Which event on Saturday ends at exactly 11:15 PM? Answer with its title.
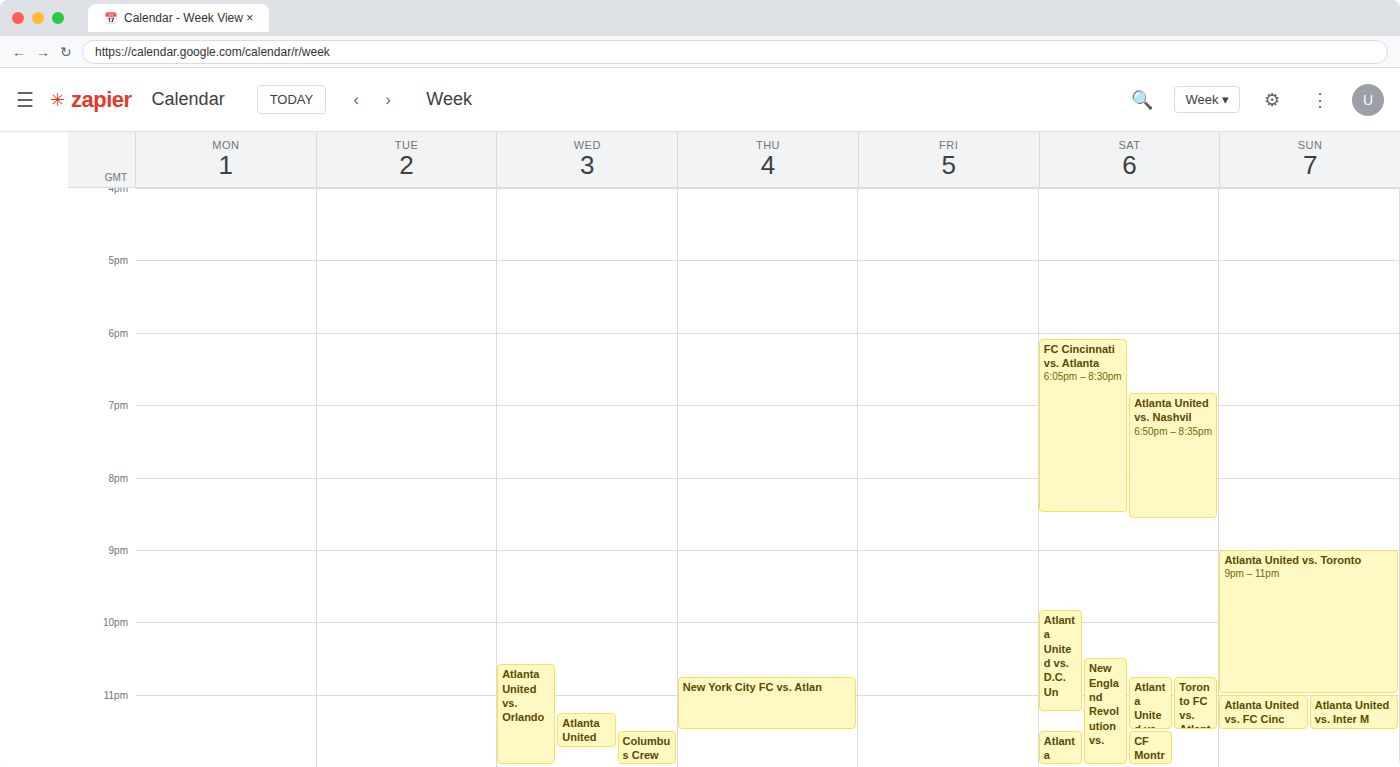
"Atlanta United vs. D.C. Un"